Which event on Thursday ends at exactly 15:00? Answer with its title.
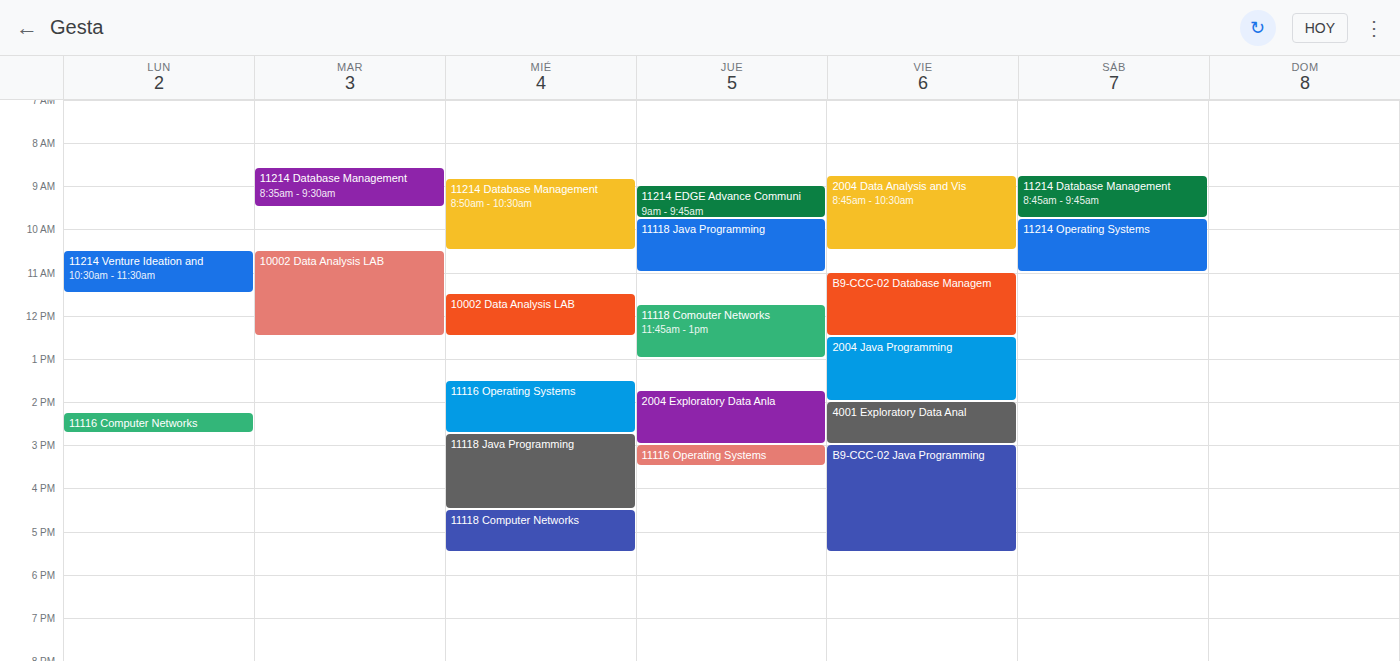
"2004 Exploratory Data Anla"